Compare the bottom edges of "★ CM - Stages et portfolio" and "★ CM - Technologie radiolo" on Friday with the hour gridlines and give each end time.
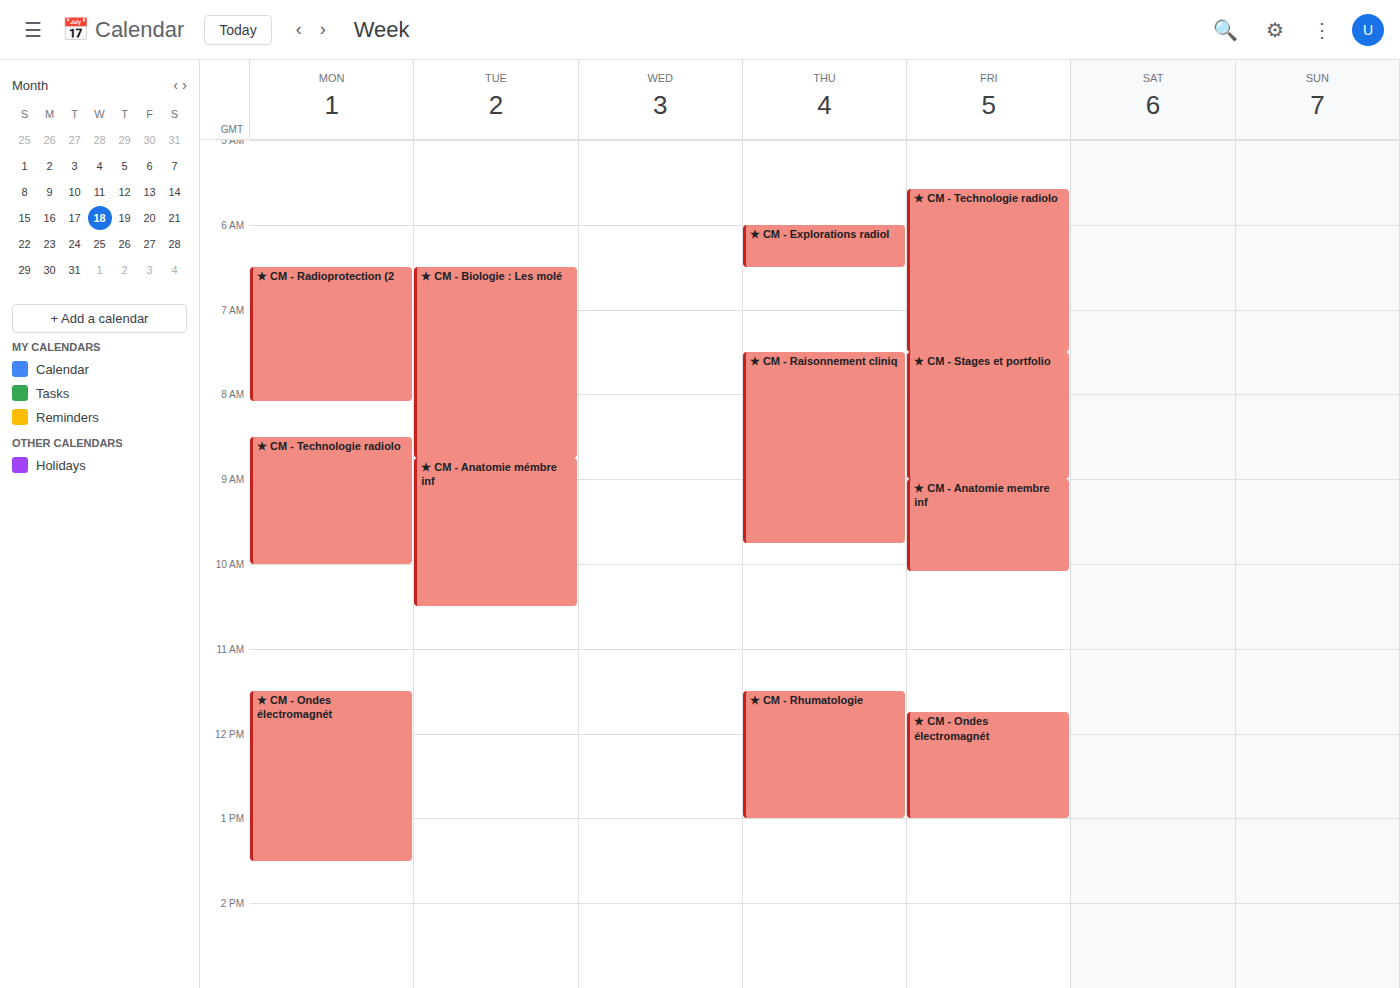
"★ CM - Stages et portfolio": 9:00 AM, exactly on the 9 AM line. "★ CM - Technologie radiolo": 7:30 AM, halfway between the 7 AM and 8 AM lines.